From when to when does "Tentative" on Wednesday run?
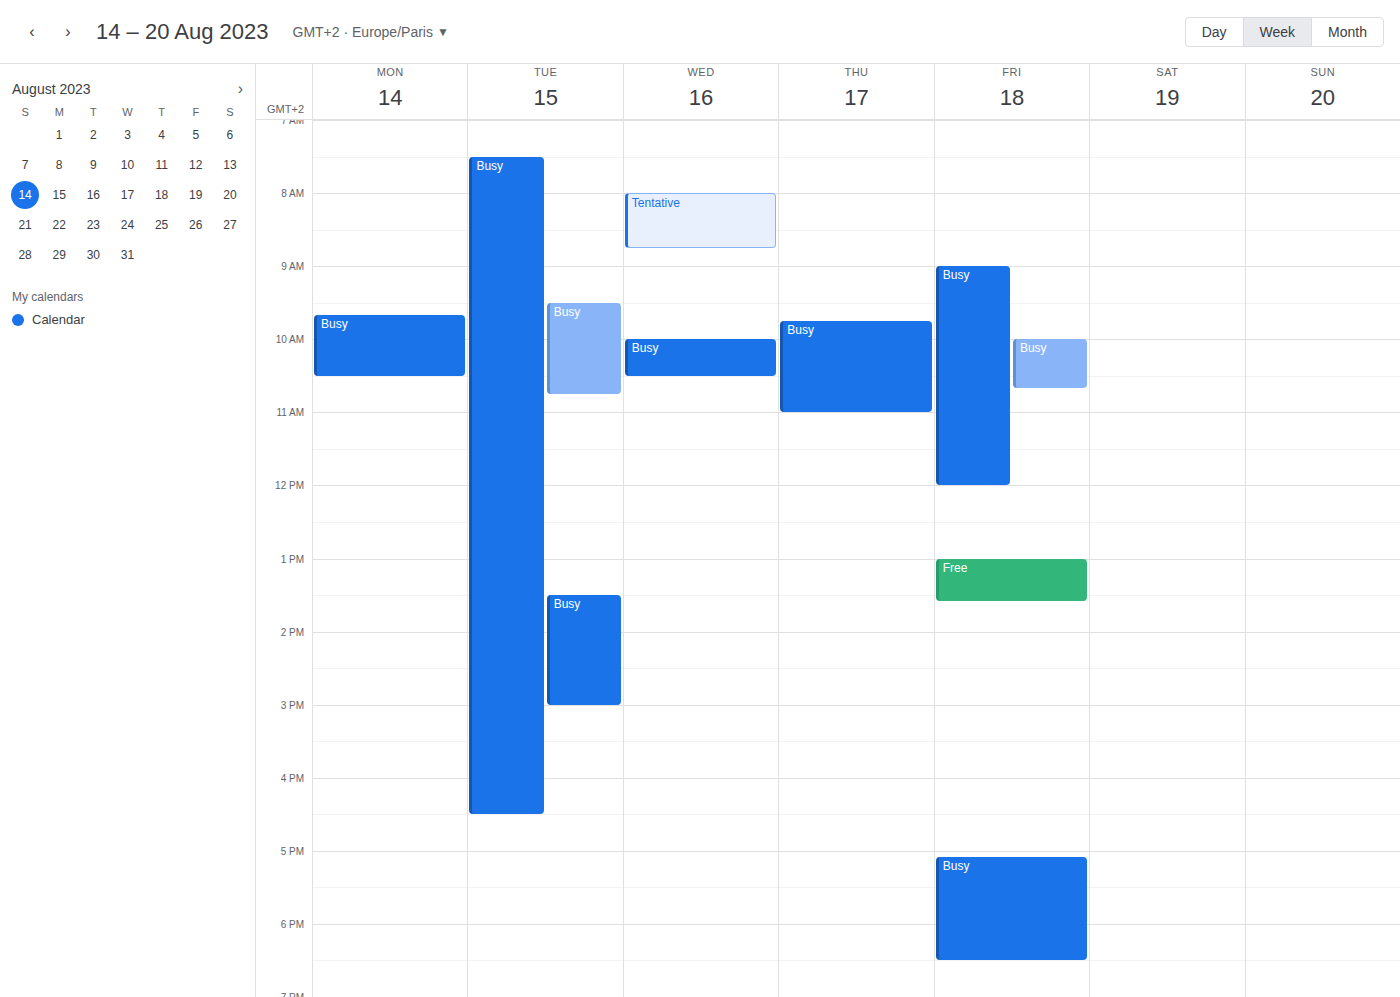
8:00 AM to 8:45 AM